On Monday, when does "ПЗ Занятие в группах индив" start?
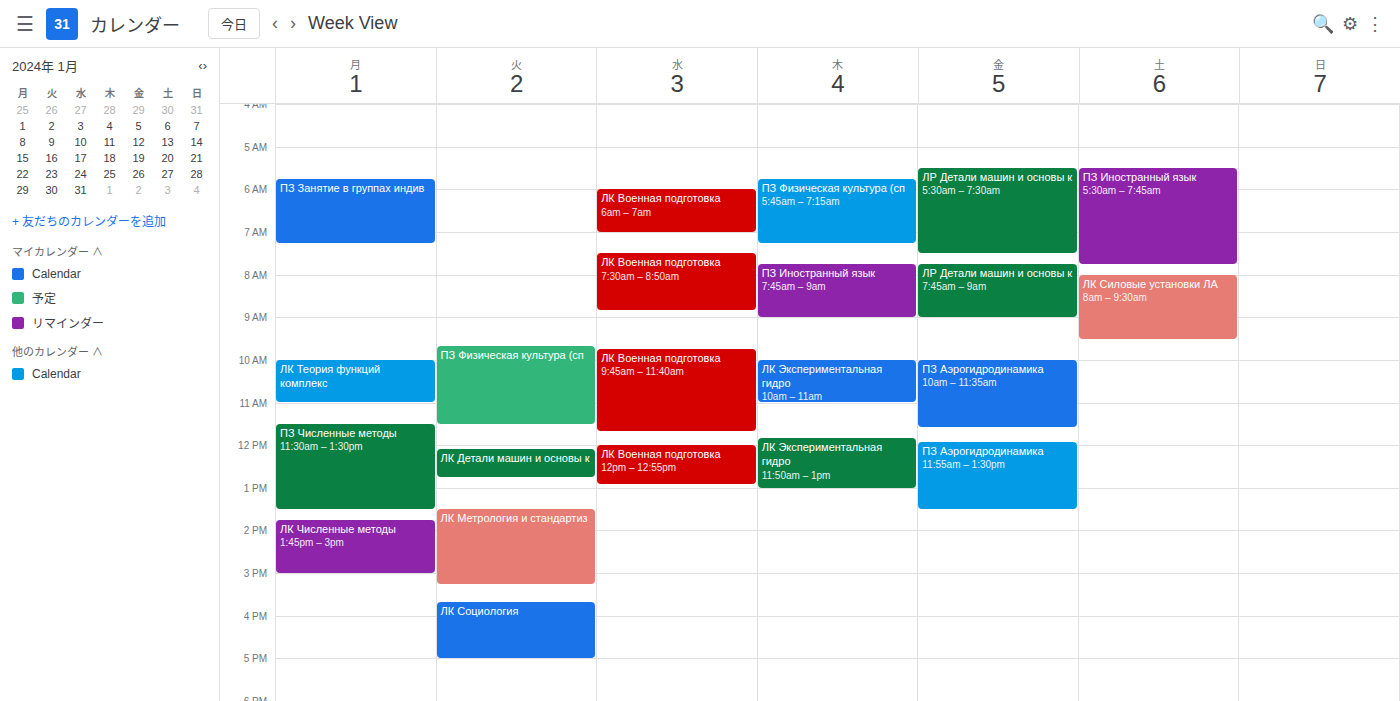
5:45 AM